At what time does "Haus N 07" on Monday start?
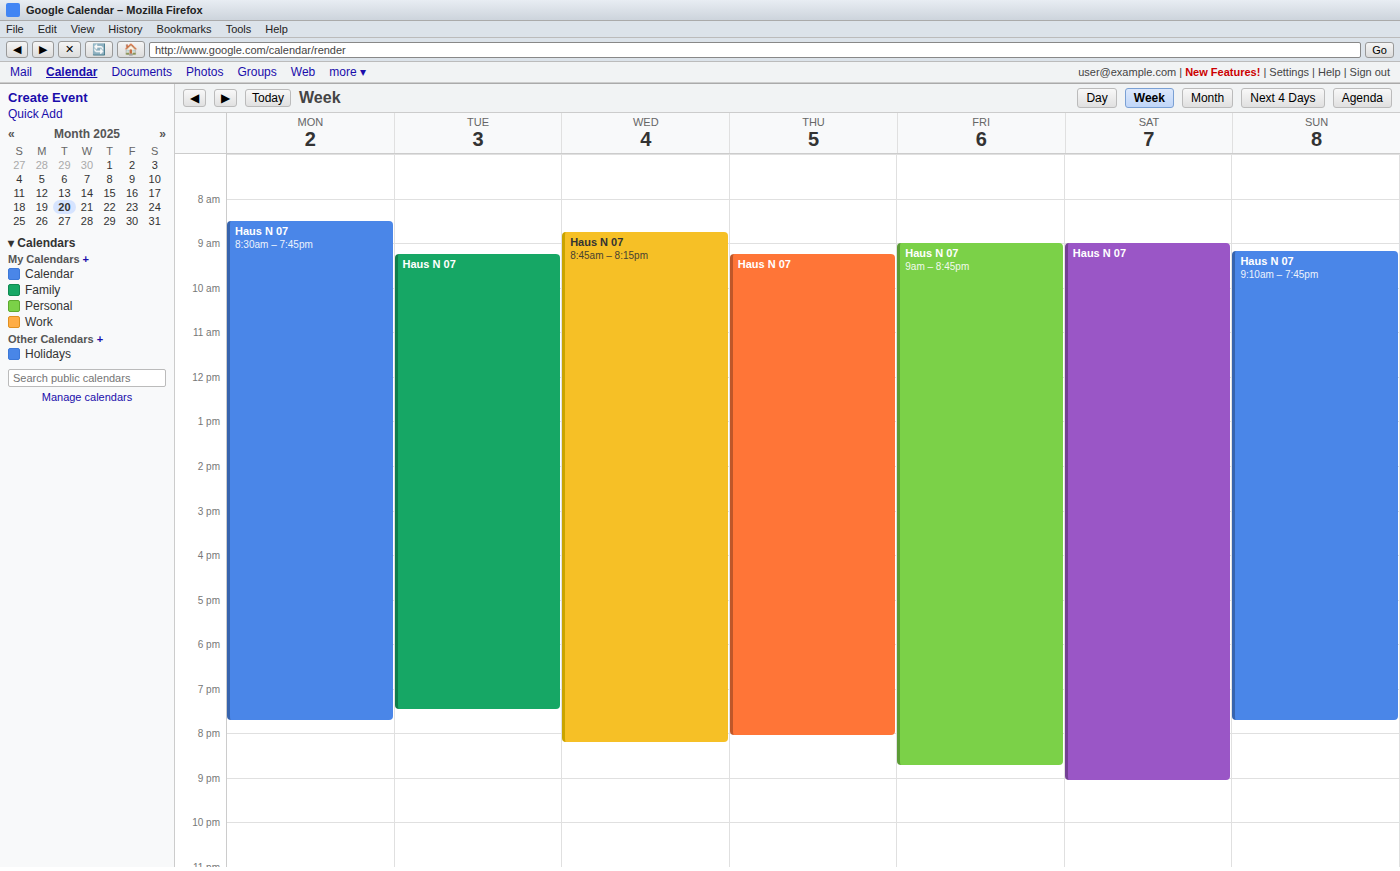
8:30 AM